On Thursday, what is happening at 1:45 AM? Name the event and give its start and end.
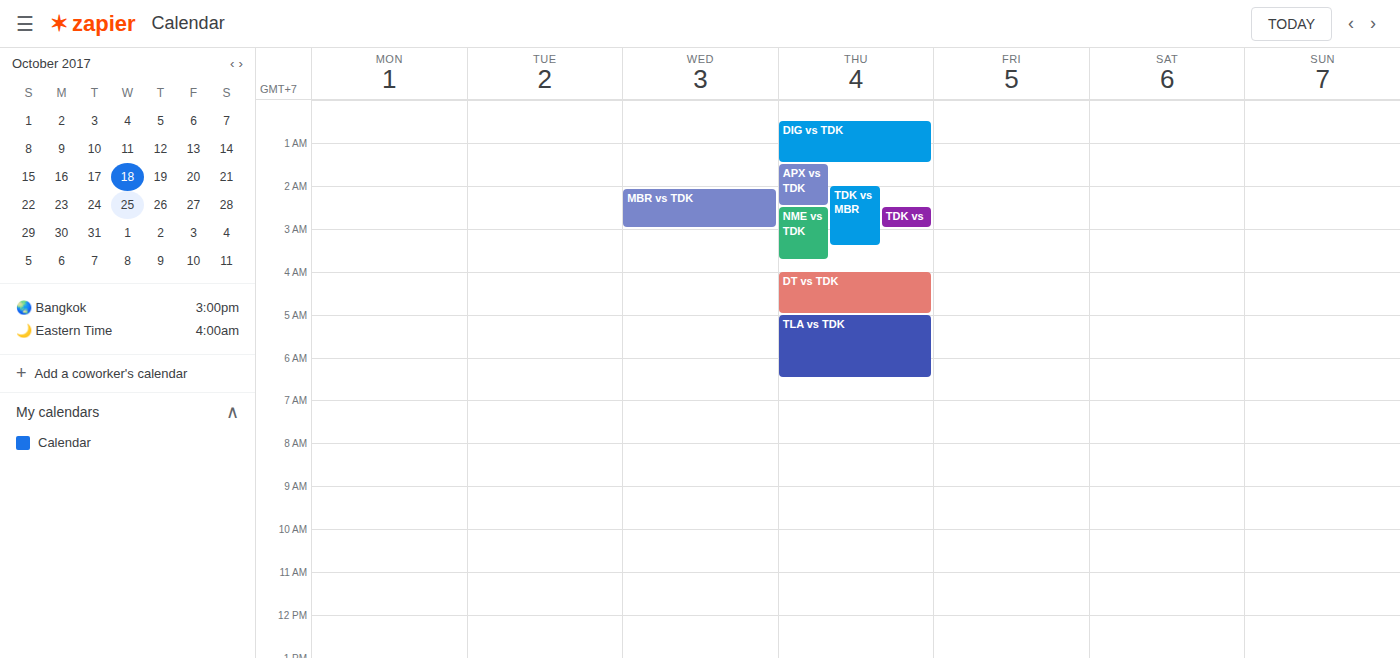
"APX vs TDK", 1:30 AM to 2:30 AM